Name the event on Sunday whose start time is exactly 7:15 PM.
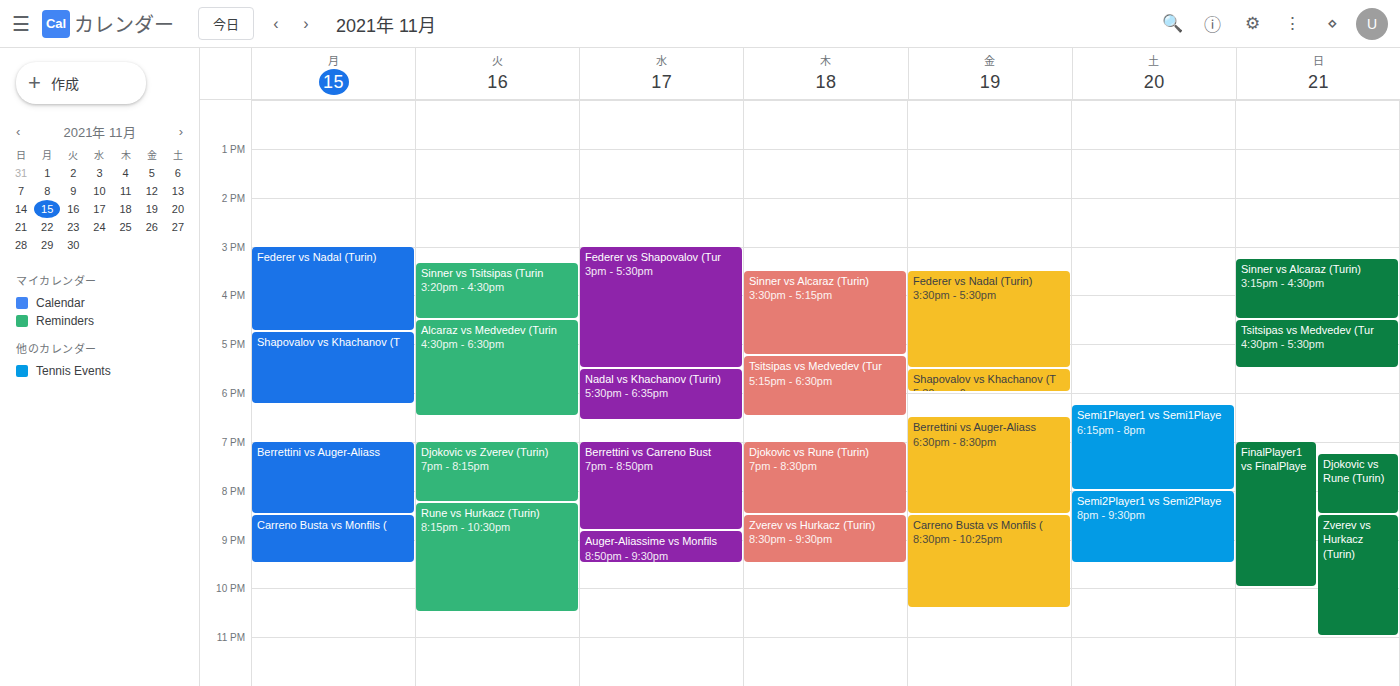
"Djokovic vs Rune (Turin)"